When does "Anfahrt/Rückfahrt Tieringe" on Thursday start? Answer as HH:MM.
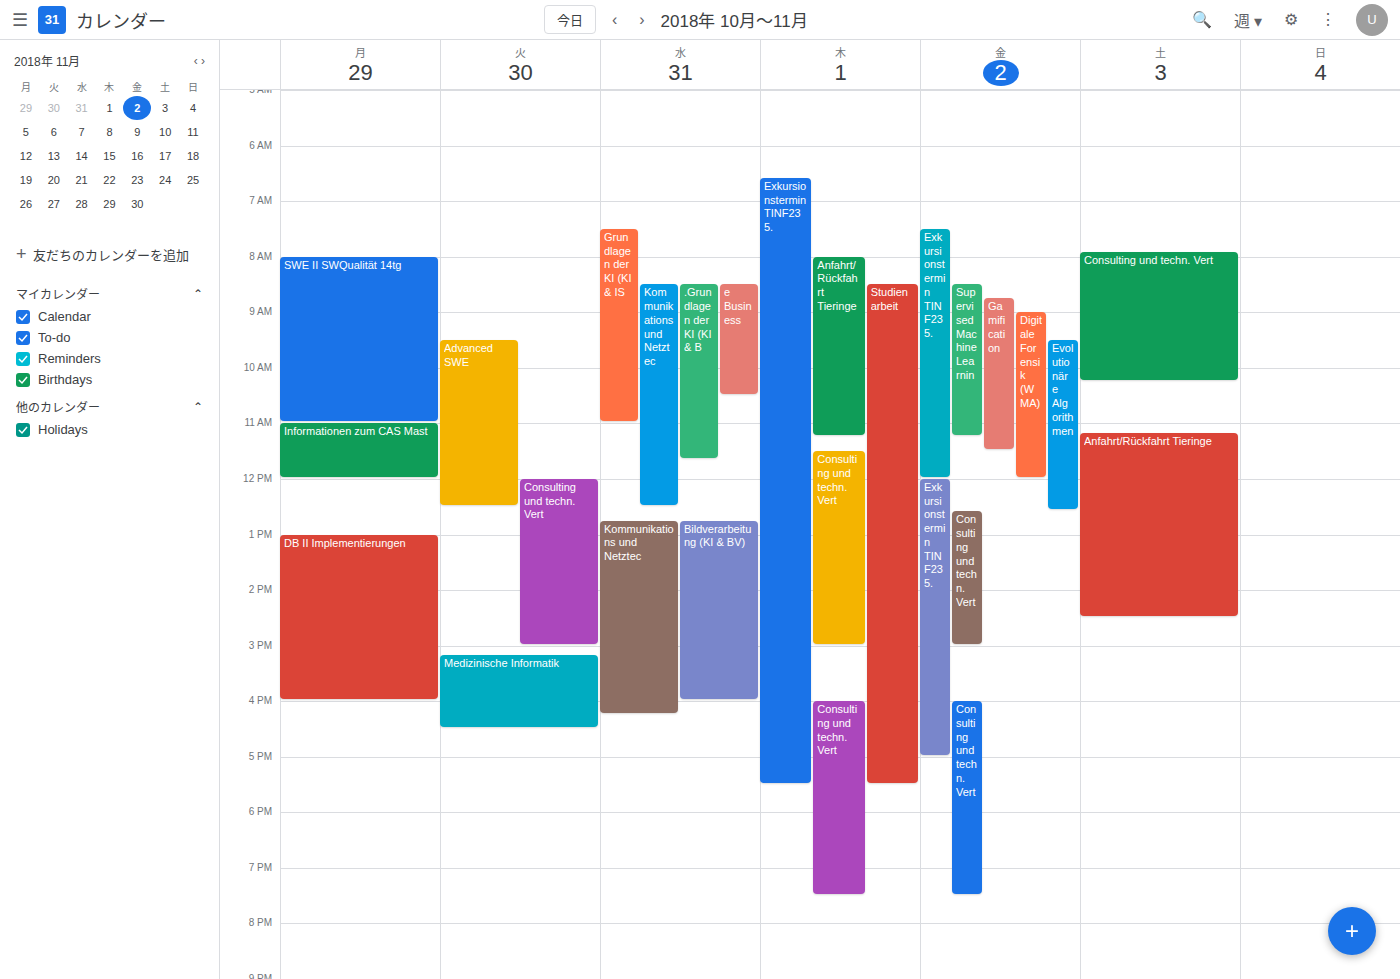
08:00